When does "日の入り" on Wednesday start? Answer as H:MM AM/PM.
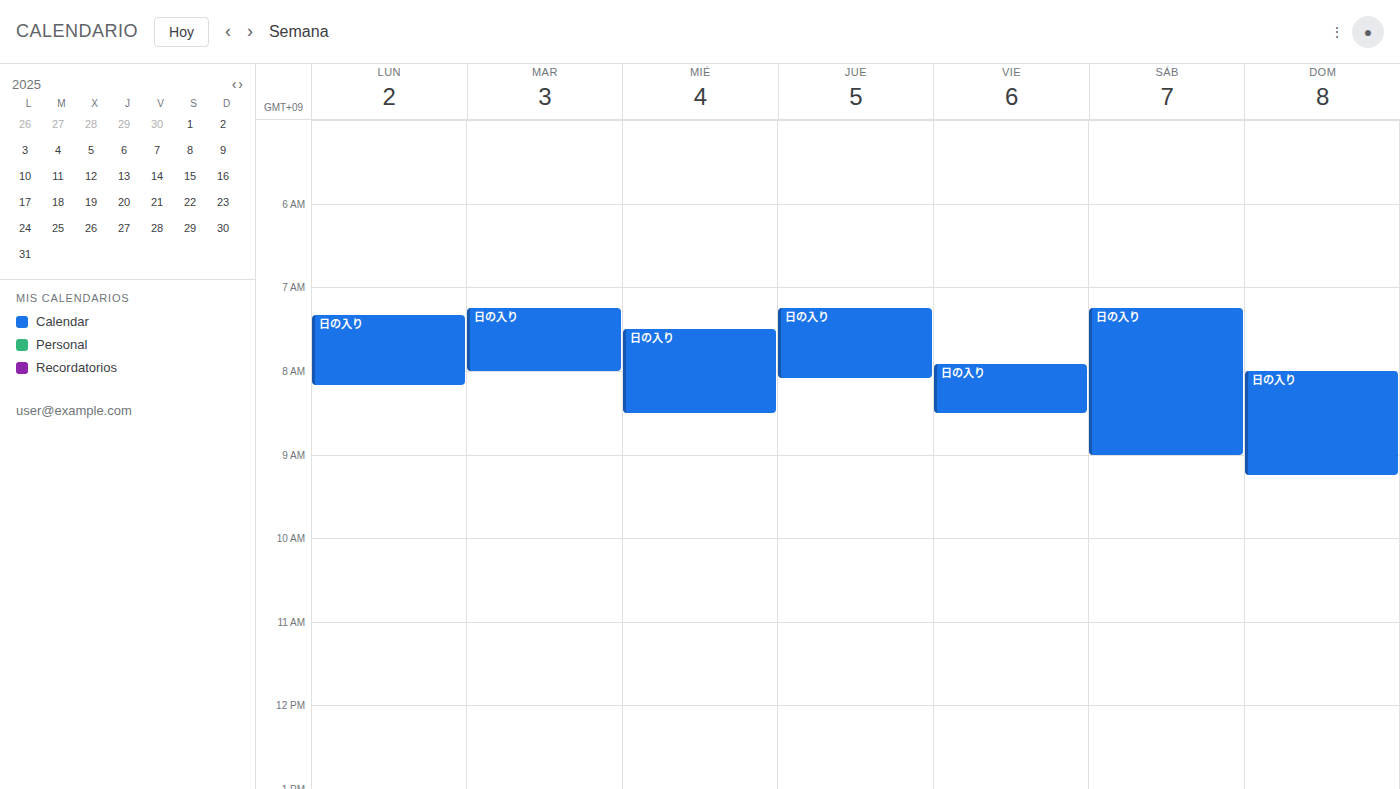
7:30 AM